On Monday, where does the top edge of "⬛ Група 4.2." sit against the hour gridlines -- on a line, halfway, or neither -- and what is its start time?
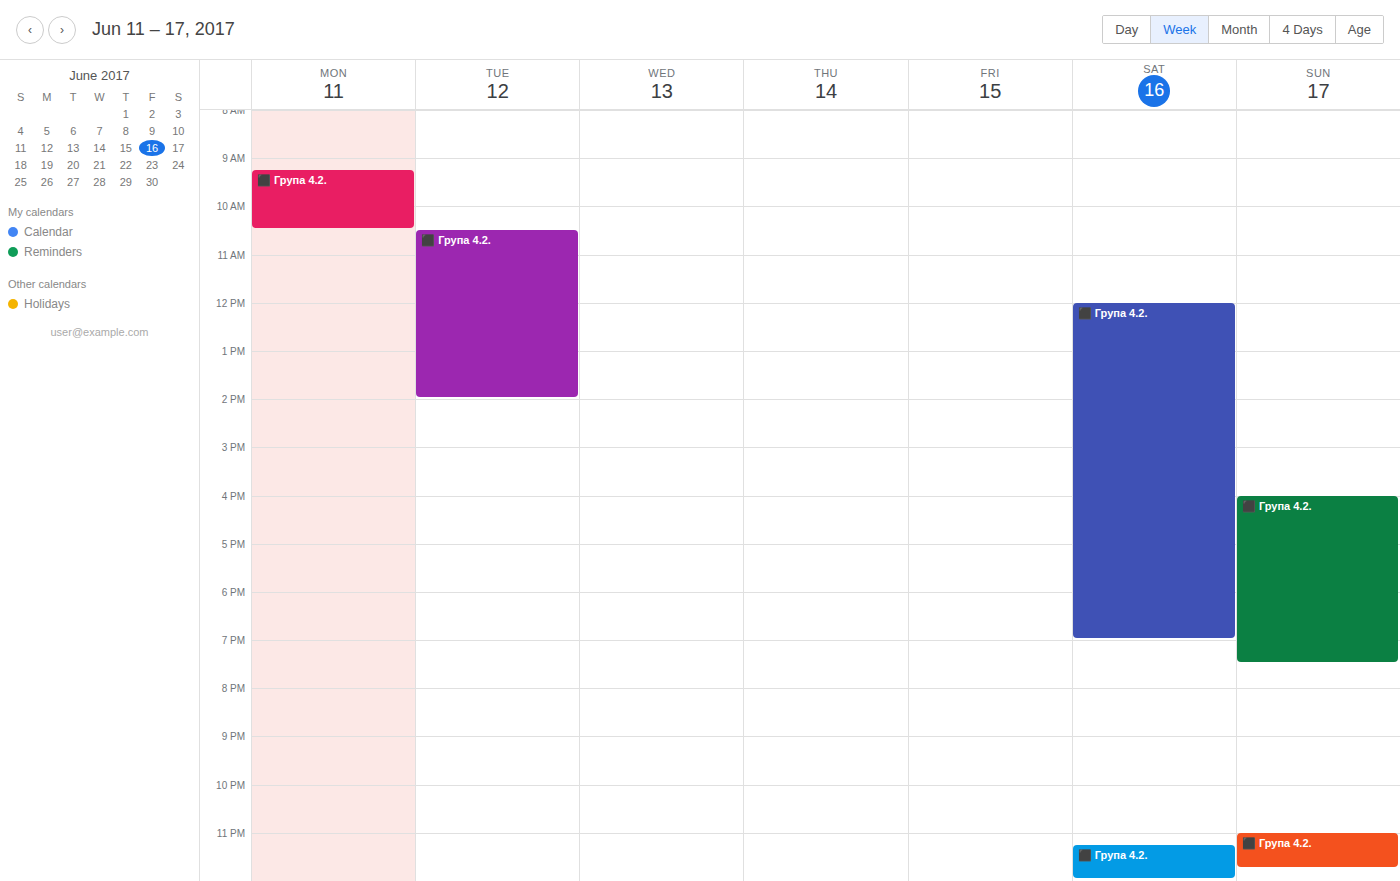
9:15 AM -- neither: a quarter of the way from the 9 AM line to the 10 AM line.